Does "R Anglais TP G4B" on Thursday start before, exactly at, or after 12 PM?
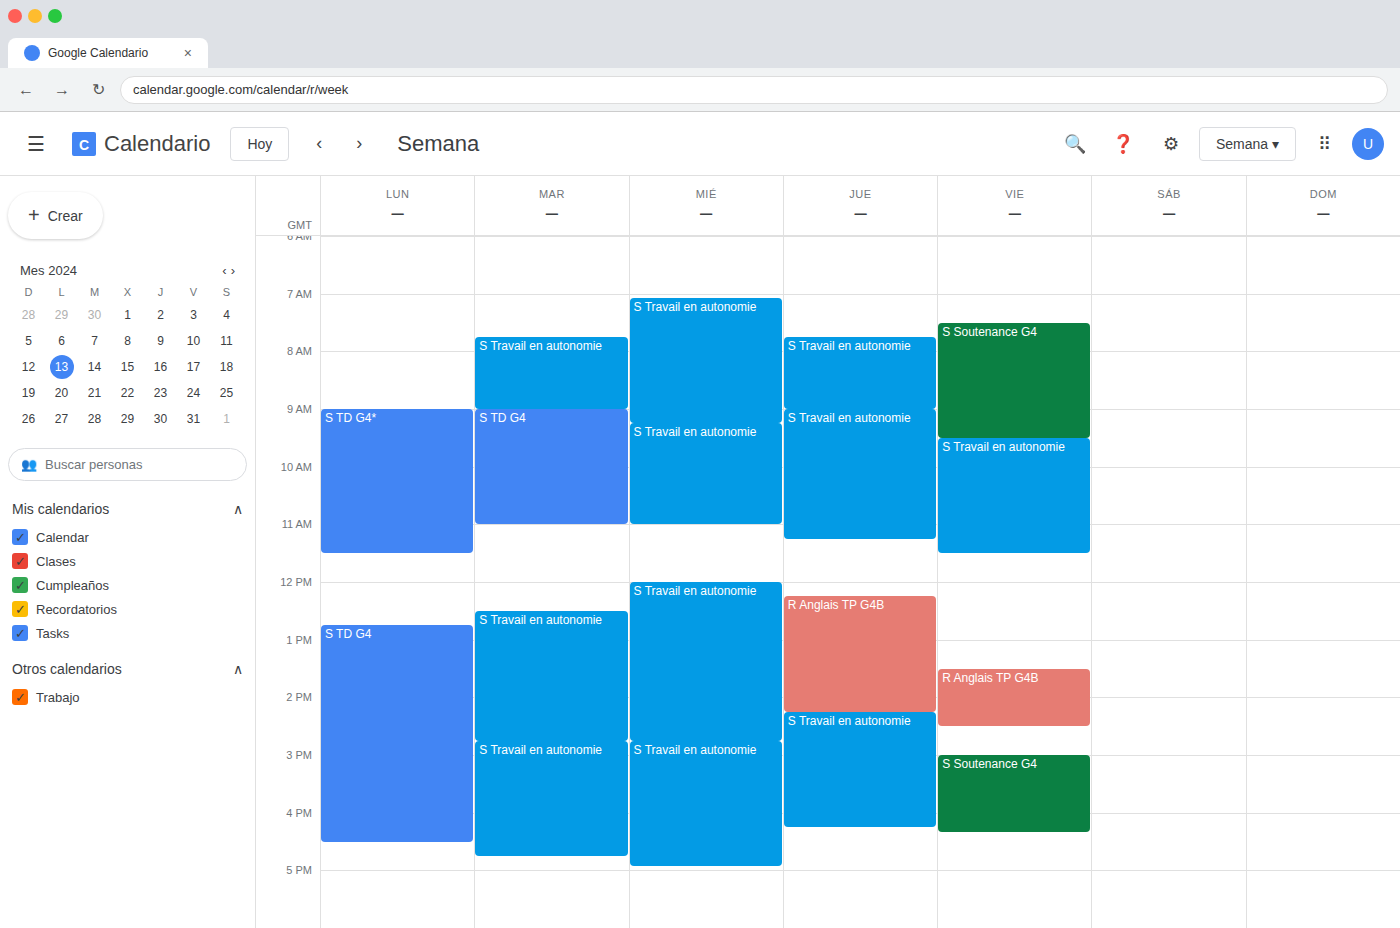
12:15 PM -- after 12 PM, 15 minutes below the 12 PM line.